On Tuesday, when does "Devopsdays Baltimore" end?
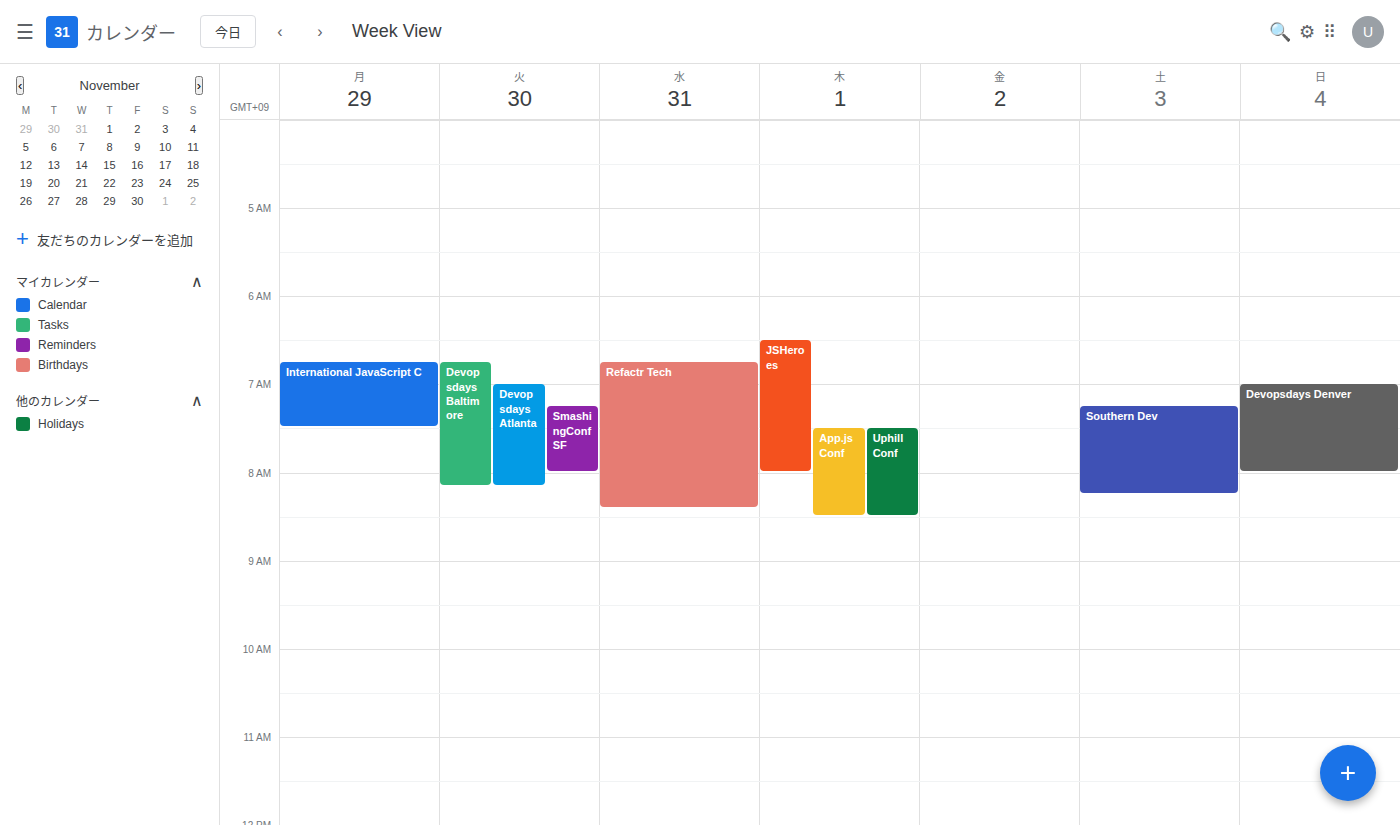
8:10 AM